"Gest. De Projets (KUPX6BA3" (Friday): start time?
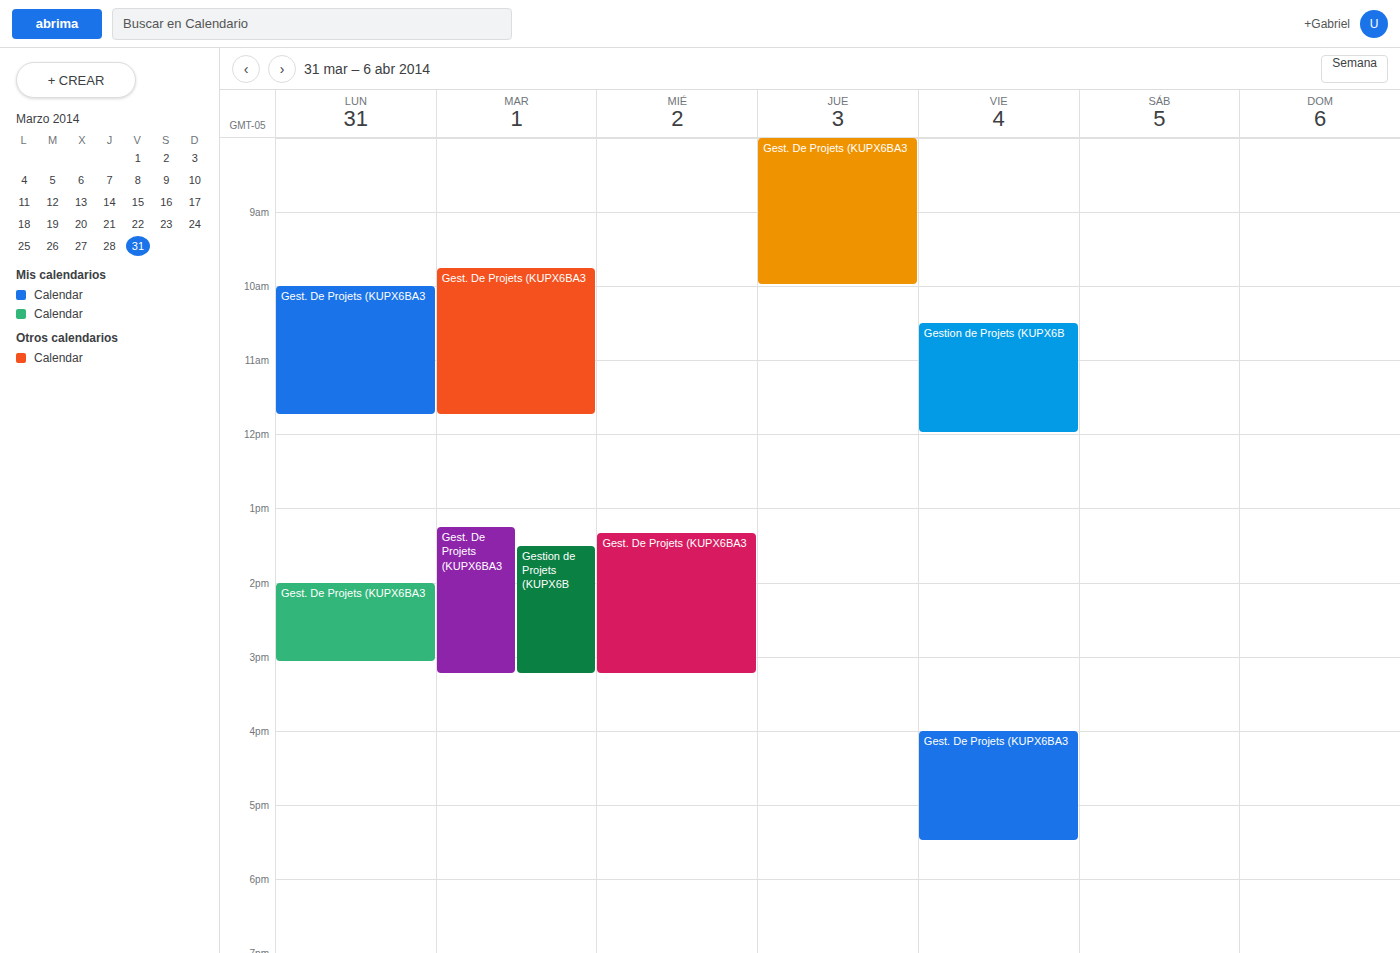
4:00 PM